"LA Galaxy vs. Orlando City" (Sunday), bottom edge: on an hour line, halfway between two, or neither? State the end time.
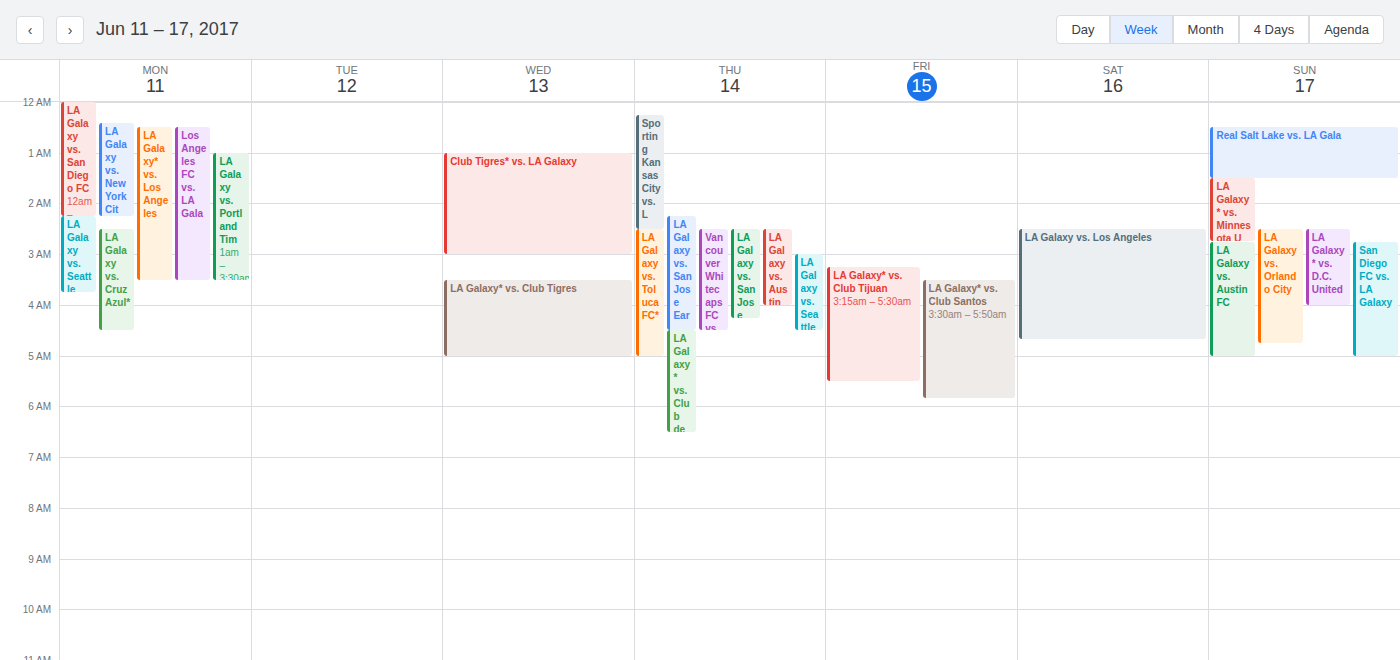
4:45 AM -- neither: three quarters of the way from the 4 AM line to the 5 AM line.